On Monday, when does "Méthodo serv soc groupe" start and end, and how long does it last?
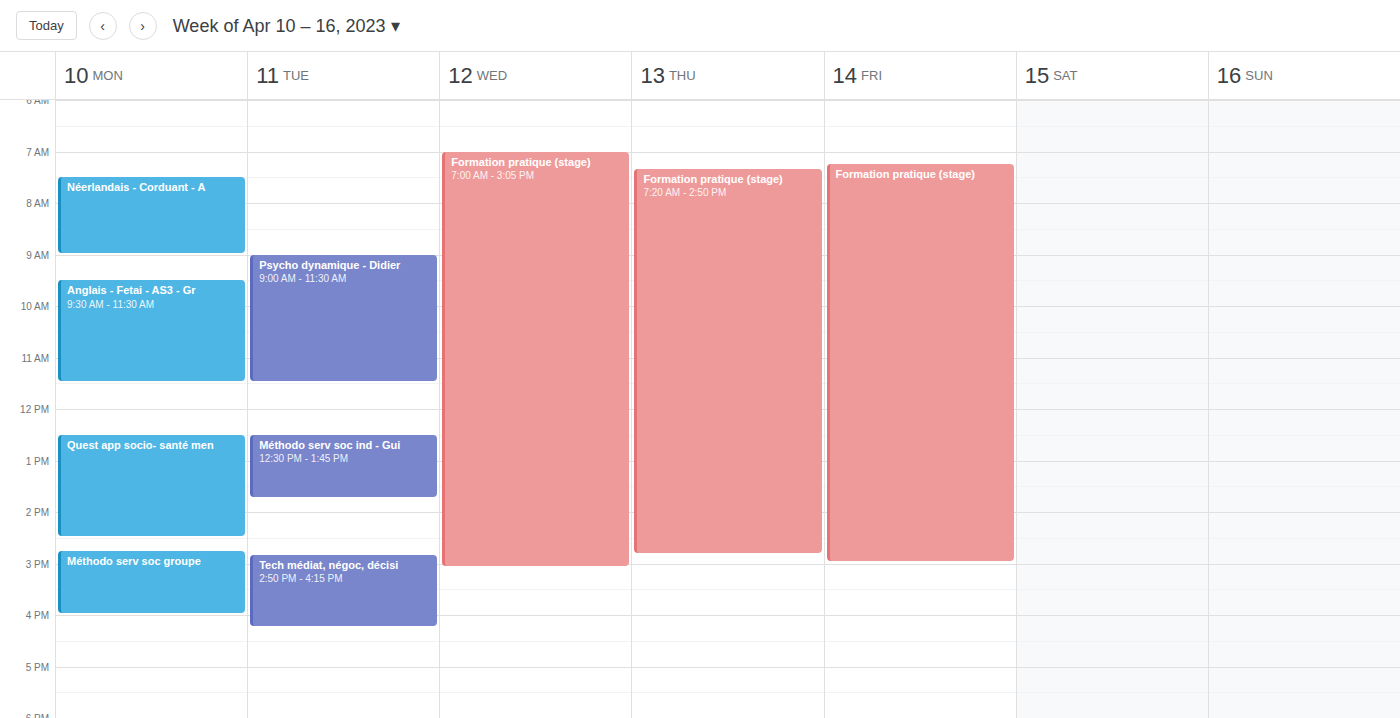
2:45 PM to 4:00 PM, 1 hour 15 minutes